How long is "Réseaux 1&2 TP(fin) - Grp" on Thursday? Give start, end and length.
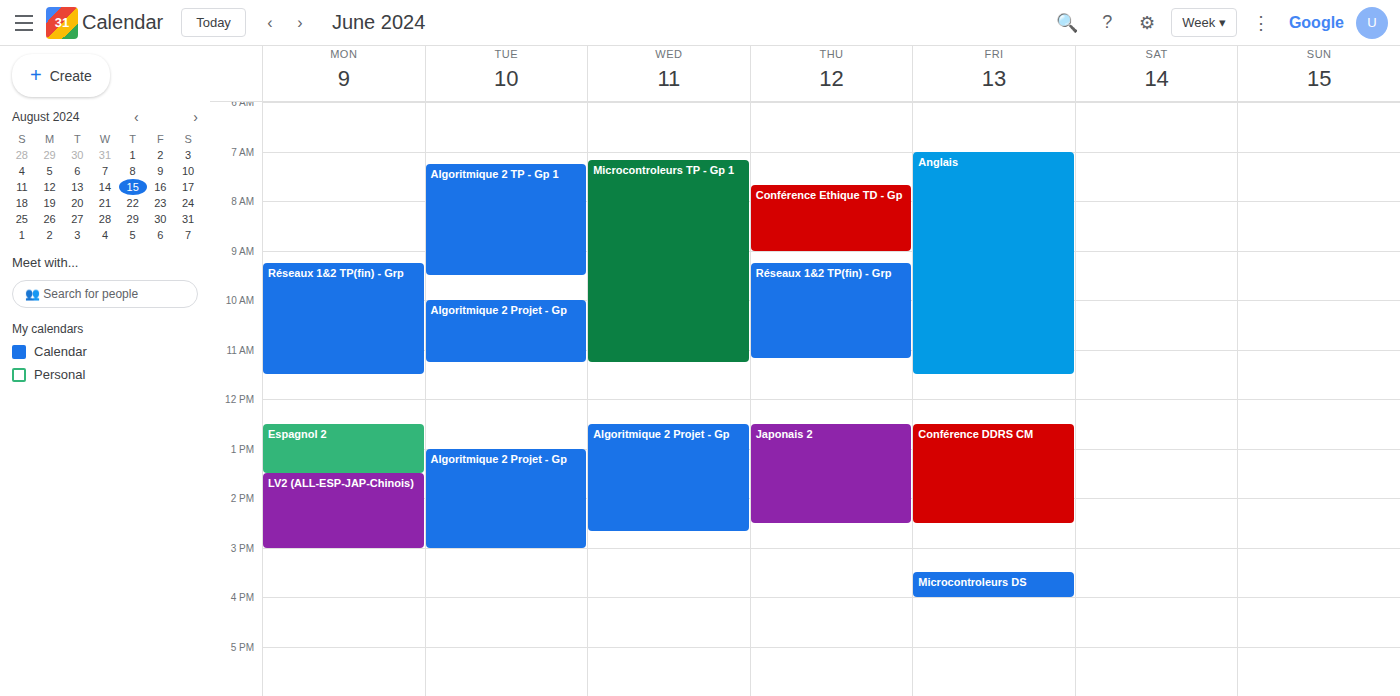
09:15 to 11:10, 1 hour 55 minutes